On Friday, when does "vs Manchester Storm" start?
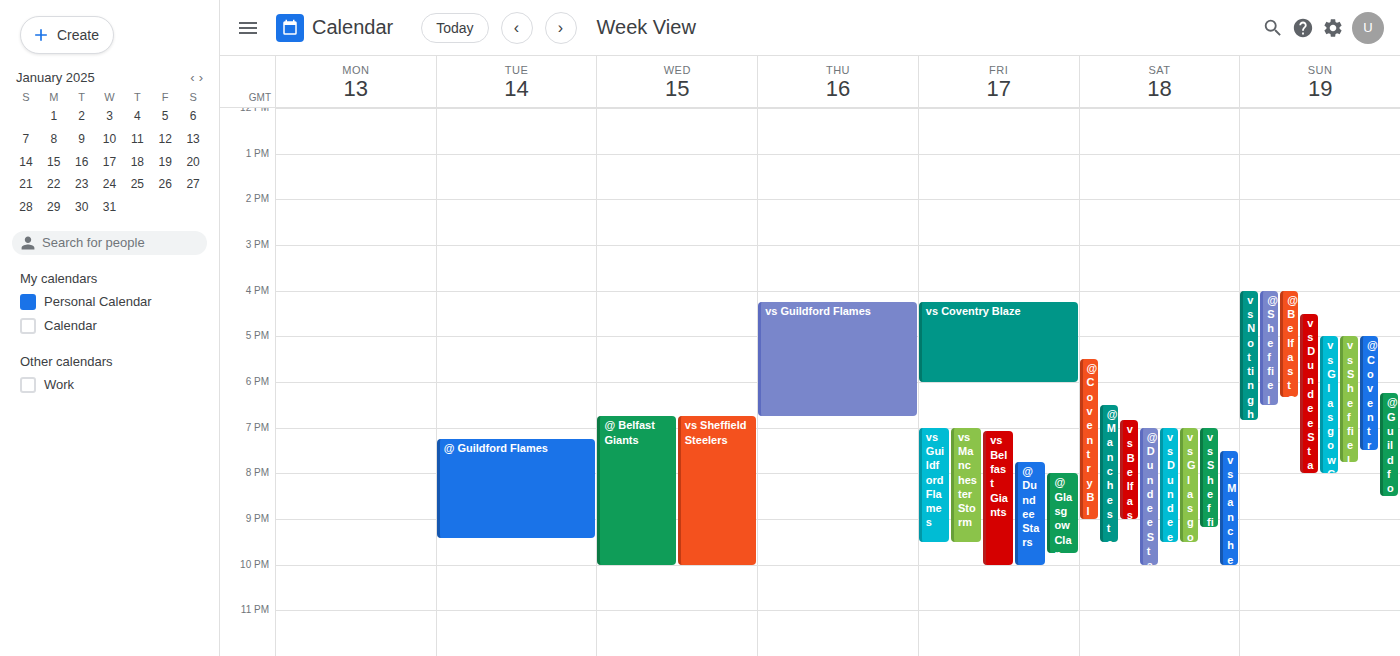
7:00 PM